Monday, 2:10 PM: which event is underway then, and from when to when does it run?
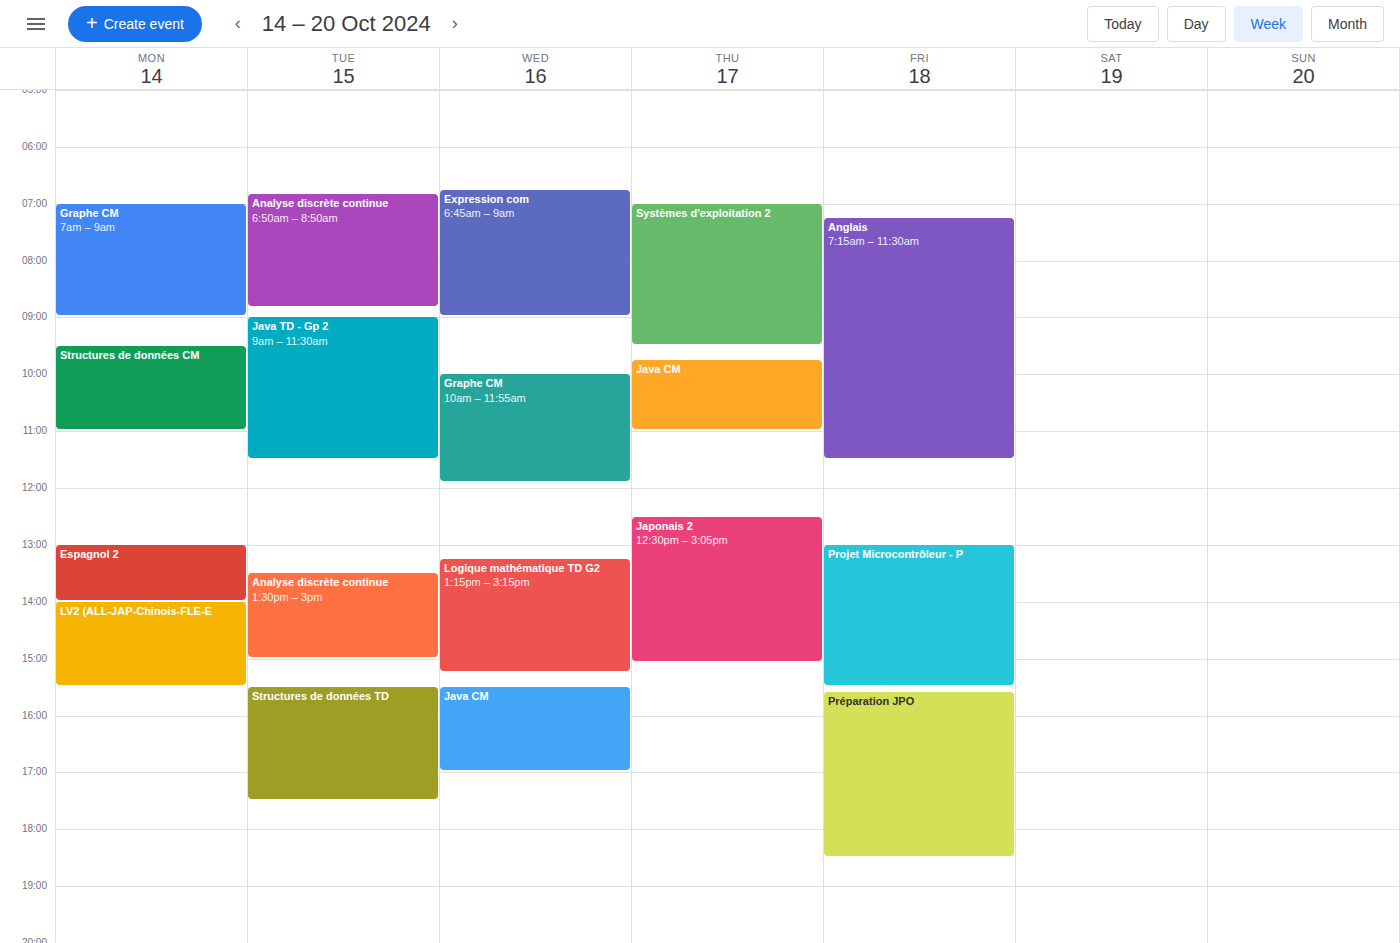
"LV2 (ALL-JAP-Chinois-FLE-E", 2:00 PM to 3:30 PM